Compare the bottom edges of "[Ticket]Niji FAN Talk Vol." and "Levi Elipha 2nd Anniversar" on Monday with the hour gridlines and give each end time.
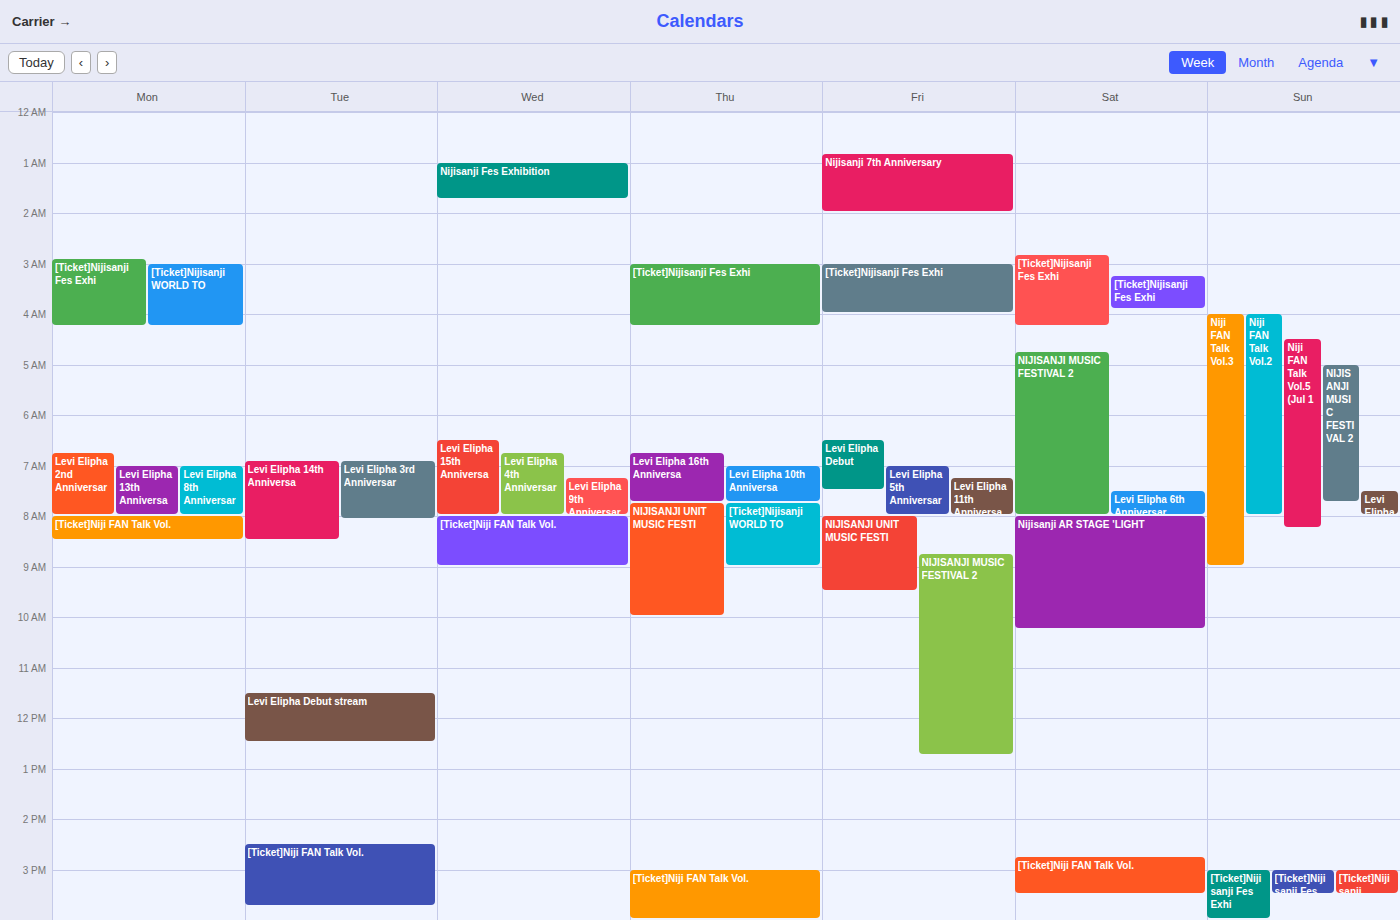
"[Ticket]Niji FAN Talk Vol.": 8:30 AM, halfway between the 8 AM and 9 AM lines. "Levi Elipha 2nd Anniversar": 8:00 AM, exactly on the 8 AM line.